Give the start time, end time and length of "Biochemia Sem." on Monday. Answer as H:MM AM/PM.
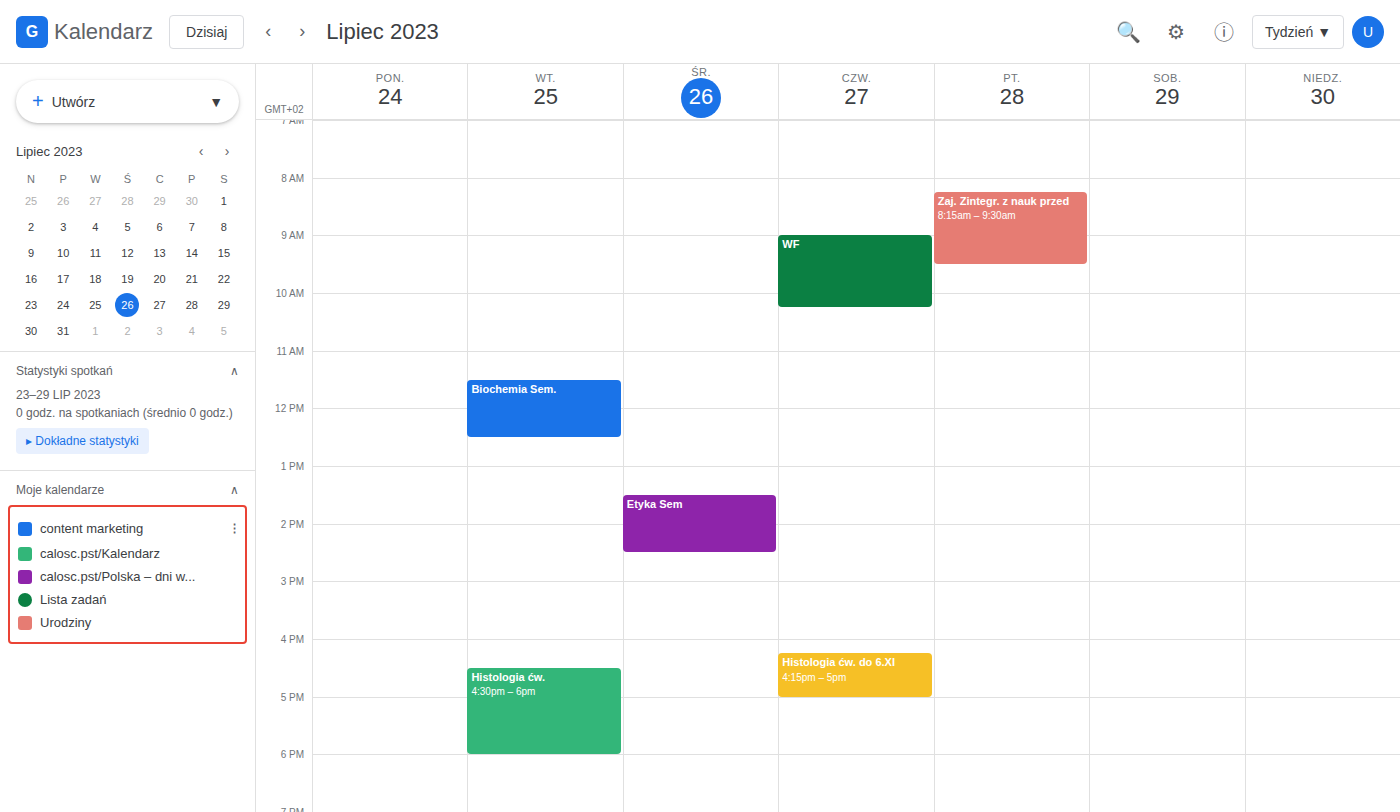
11:30 AM to 12:30 PM, 1 hour